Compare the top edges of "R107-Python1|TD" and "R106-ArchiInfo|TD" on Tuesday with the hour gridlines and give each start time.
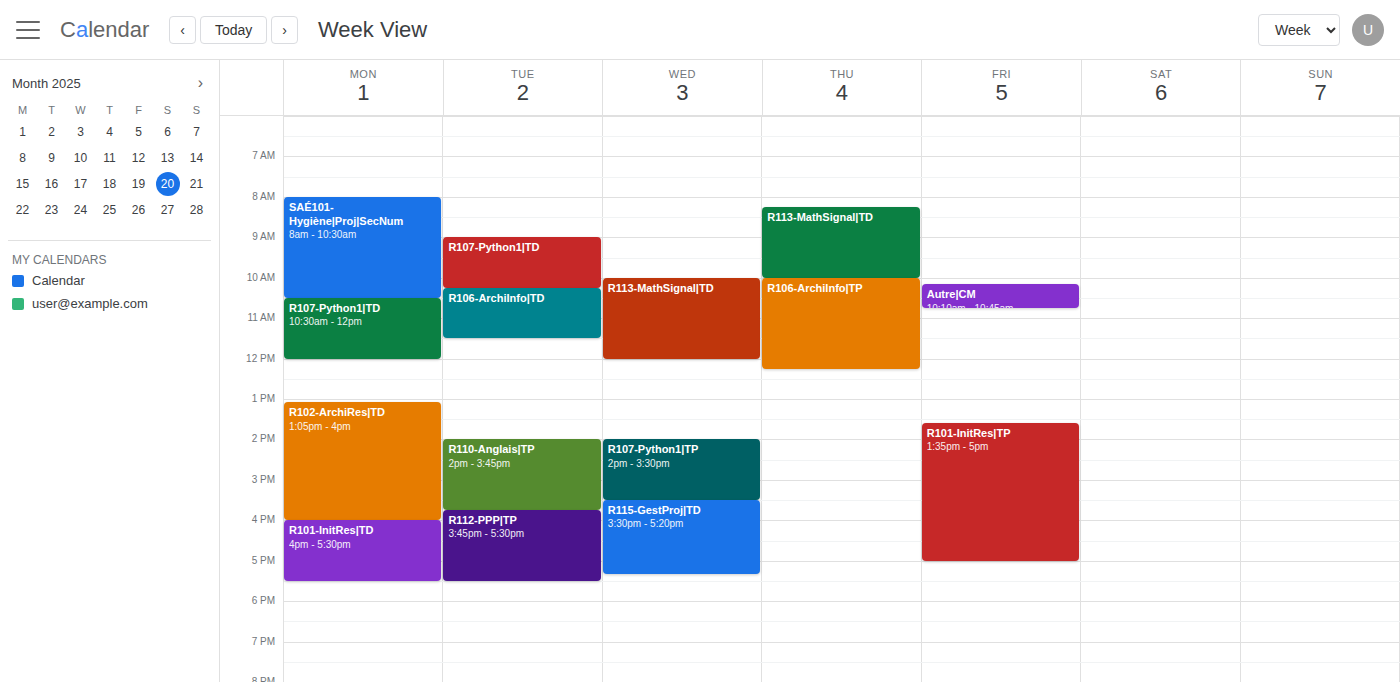
"R107-Python1|TD": 9:00 AM, exactly on the 9 AM line. "R106-ArchiInfo|TD": 10:15 AM, neither: a quarter of the way from the 10 AM line to the 11 AM line.